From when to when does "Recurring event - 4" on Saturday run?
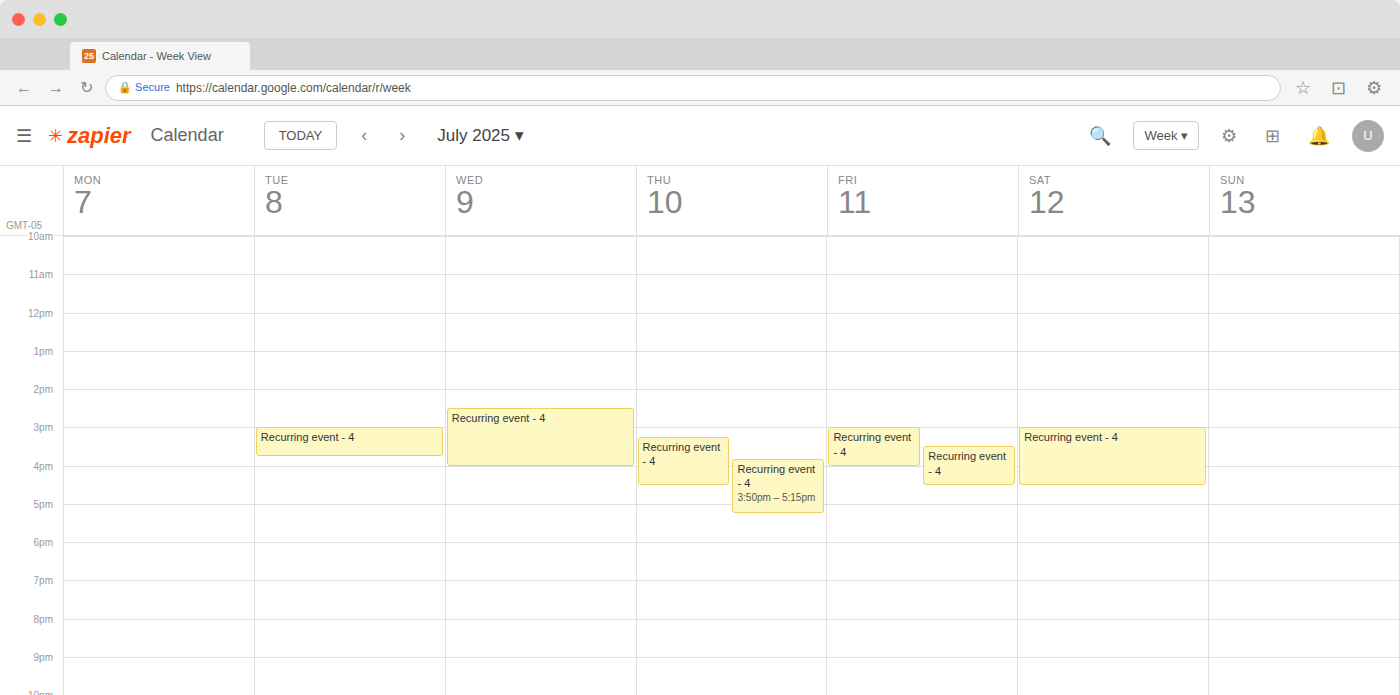
3:00 PM to 4:30 PM